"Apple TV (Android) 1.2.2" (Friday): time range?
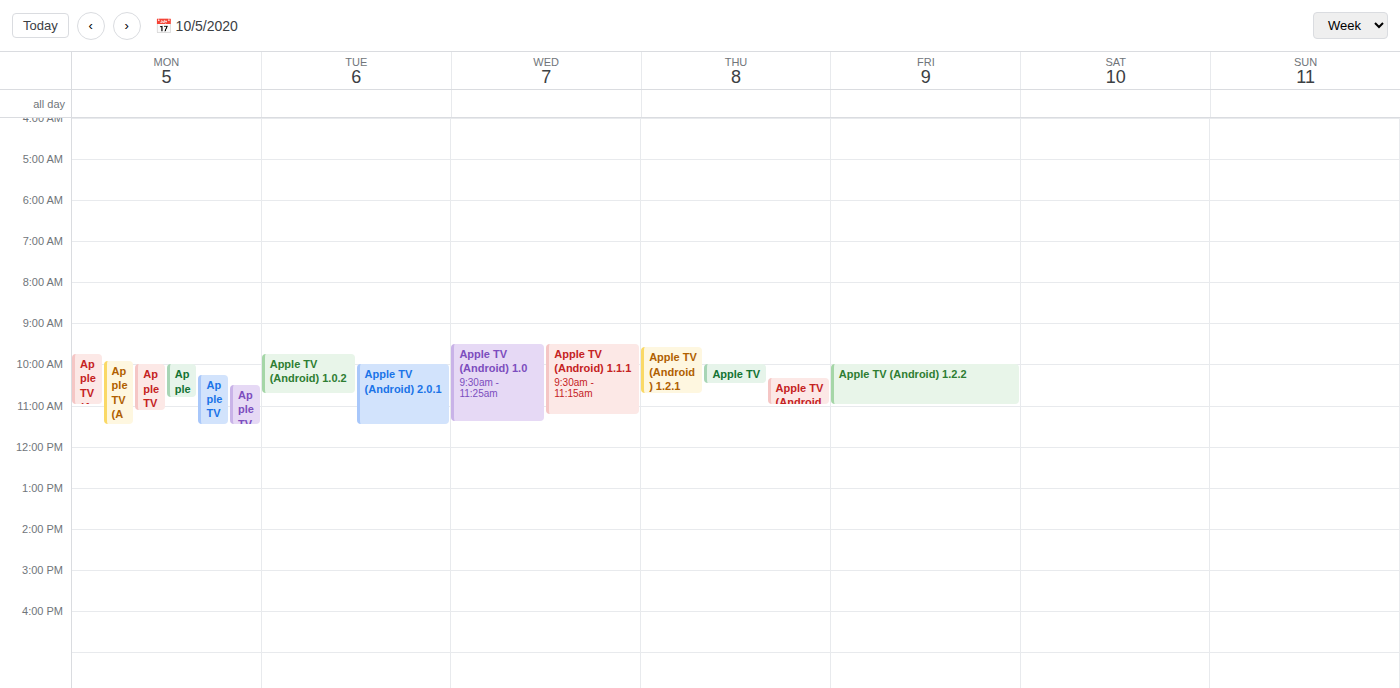
10:00 to 11:00